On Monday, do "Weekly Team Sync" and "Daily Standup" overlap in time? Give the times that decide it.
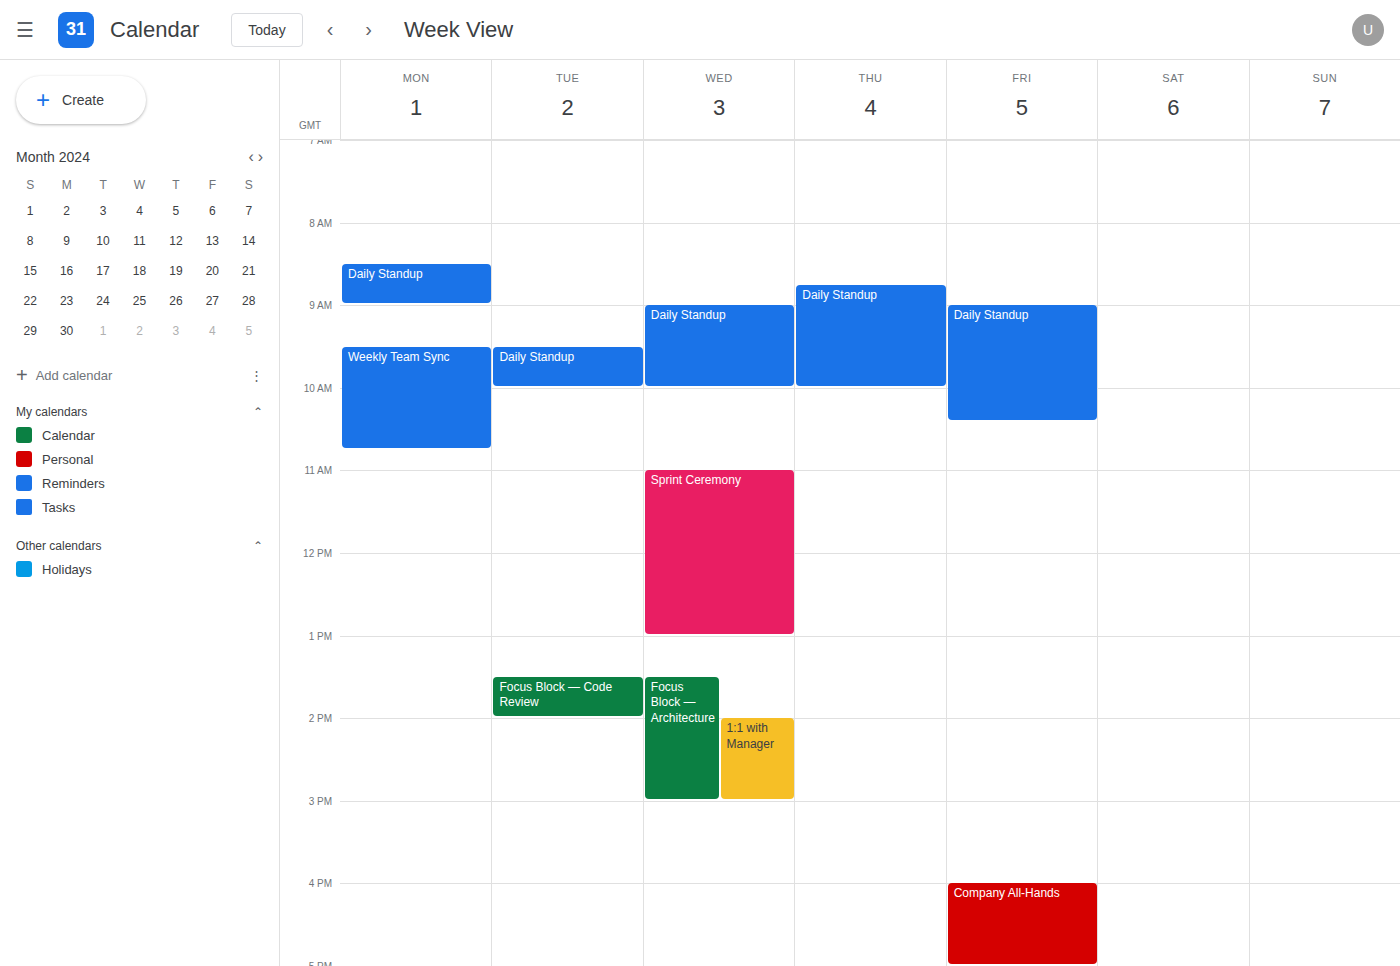
"Daily Standup" ends at 9:00 AM and "Weekly Team Sync" starts at 9:30 AM -- no overlap.